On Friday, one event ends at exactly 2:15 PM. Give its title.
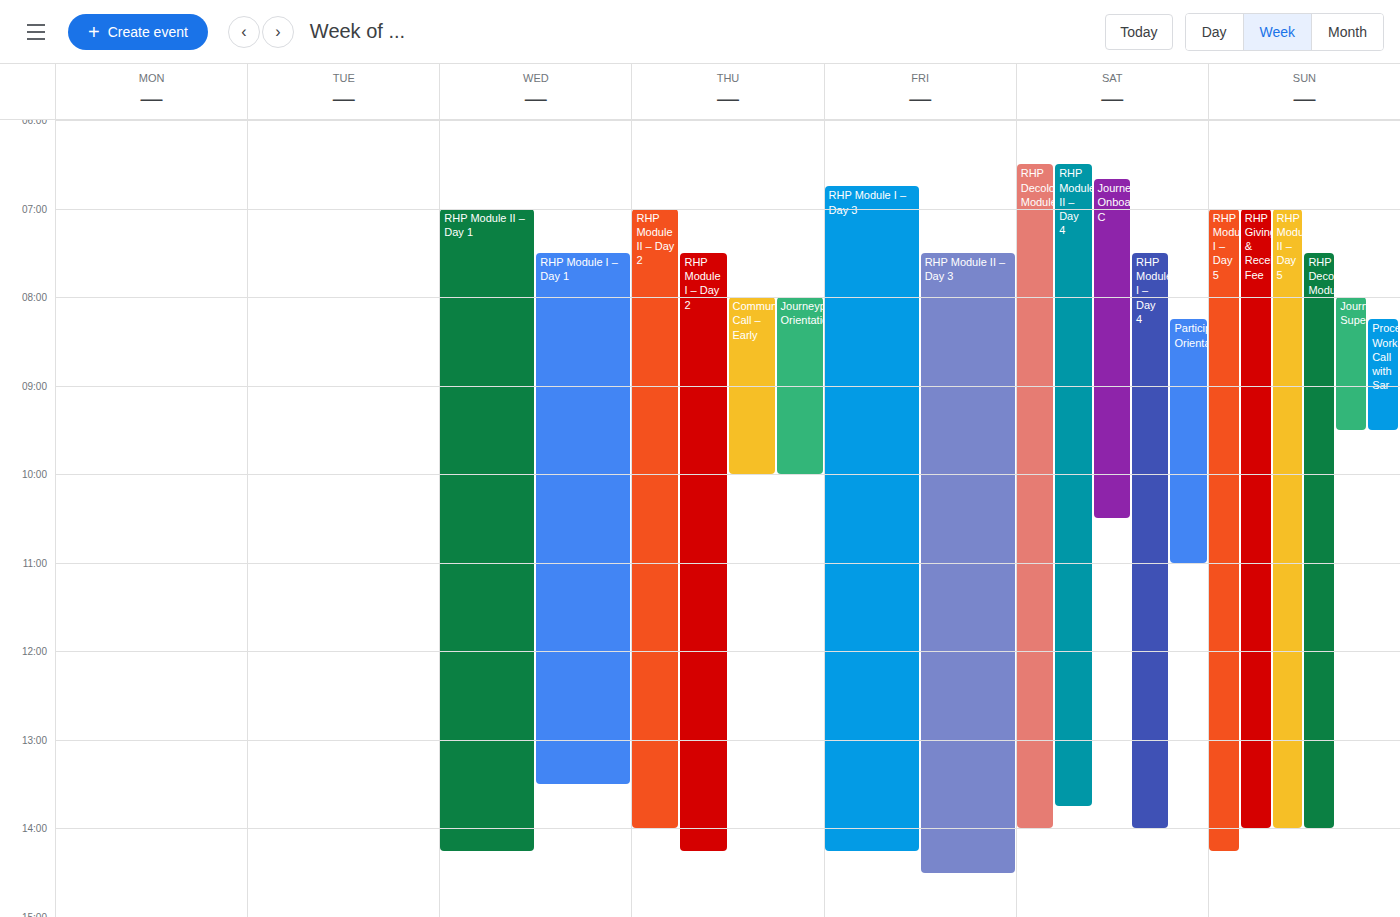
"RHP Module I – Day 3"